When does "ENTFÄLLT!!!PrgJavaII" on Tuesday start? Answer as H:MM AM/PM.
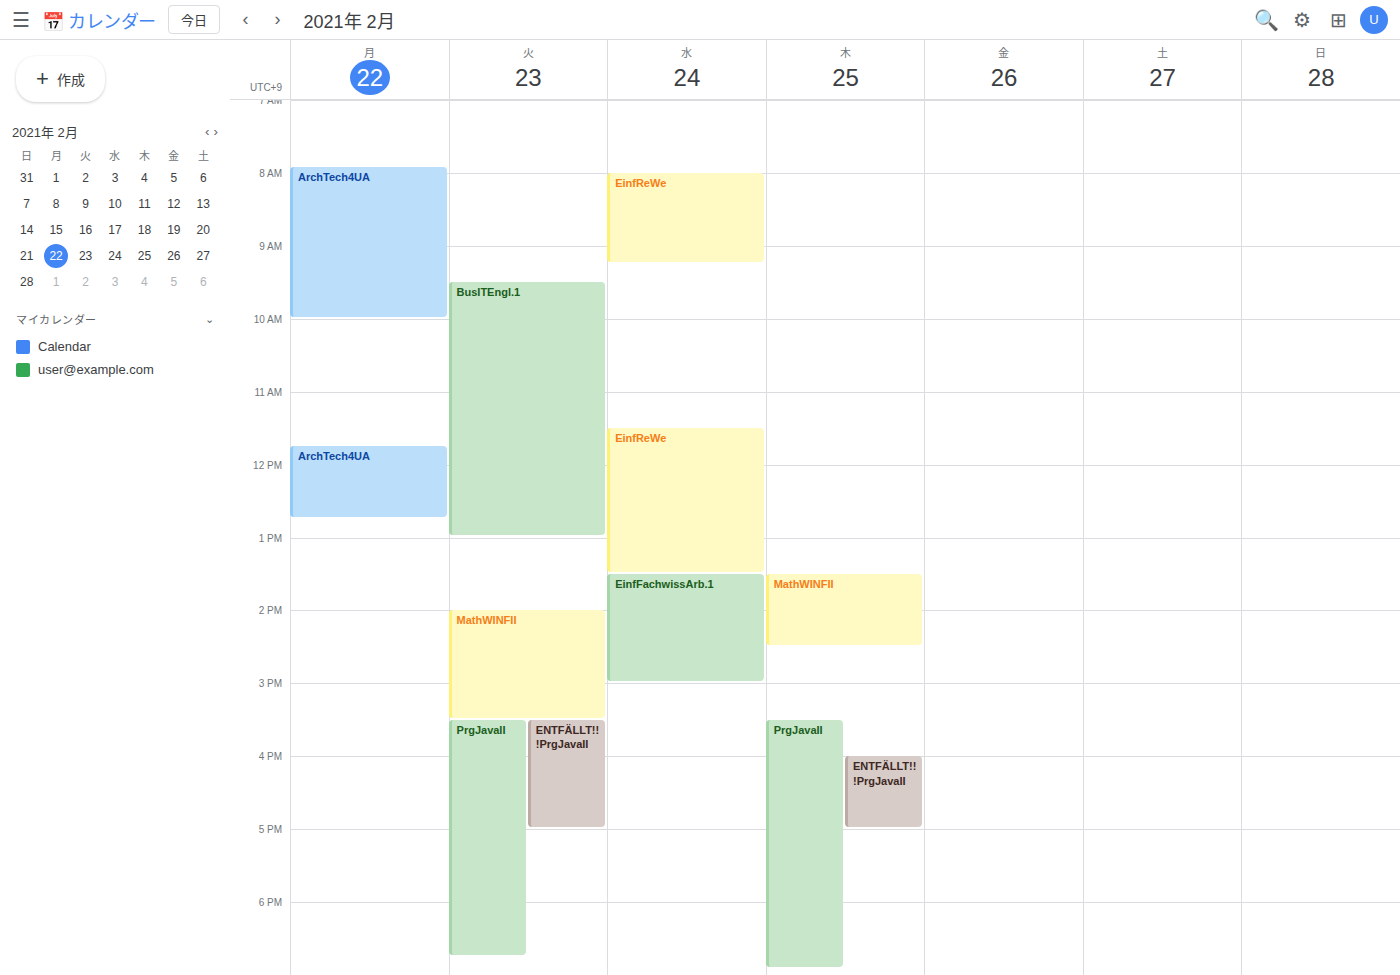
3:30 PM